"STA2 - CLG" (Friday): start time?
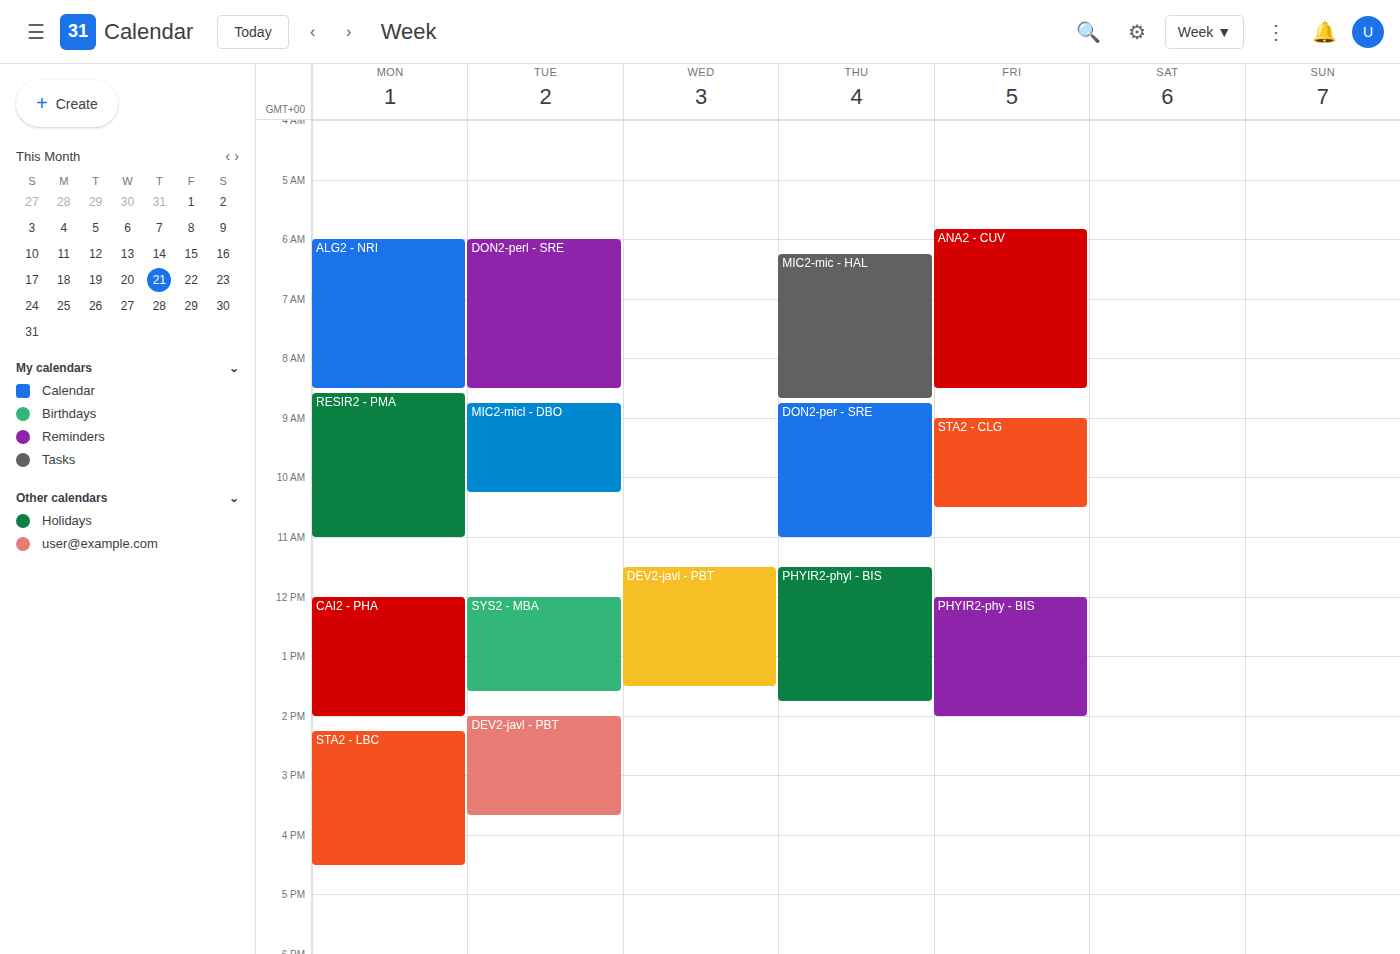
9:00 AM